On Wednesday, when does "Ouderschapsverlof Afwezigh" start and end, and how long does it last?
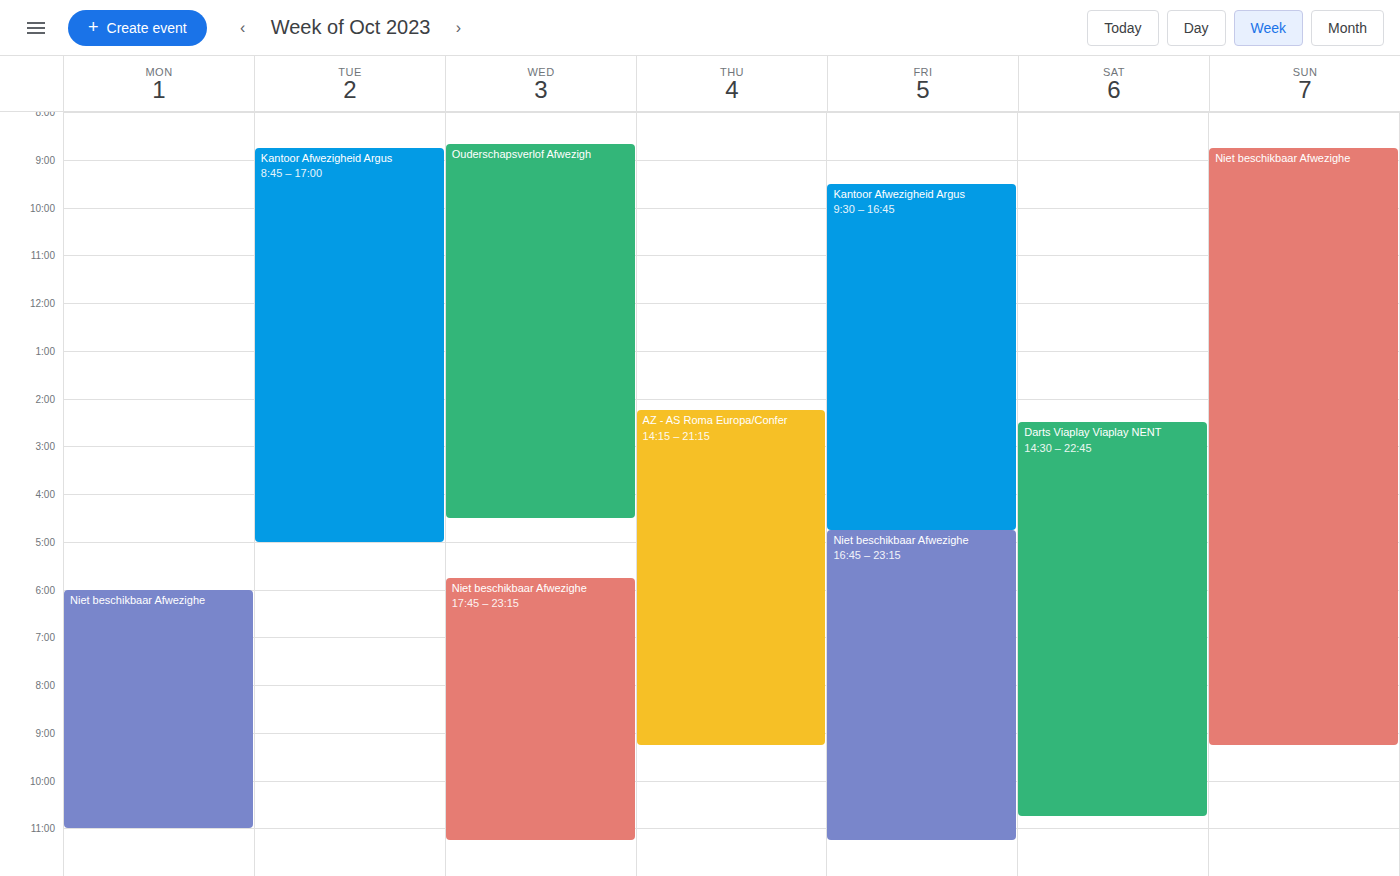
8:40 AM to 4:30 PM, 7 hours 50 minutes